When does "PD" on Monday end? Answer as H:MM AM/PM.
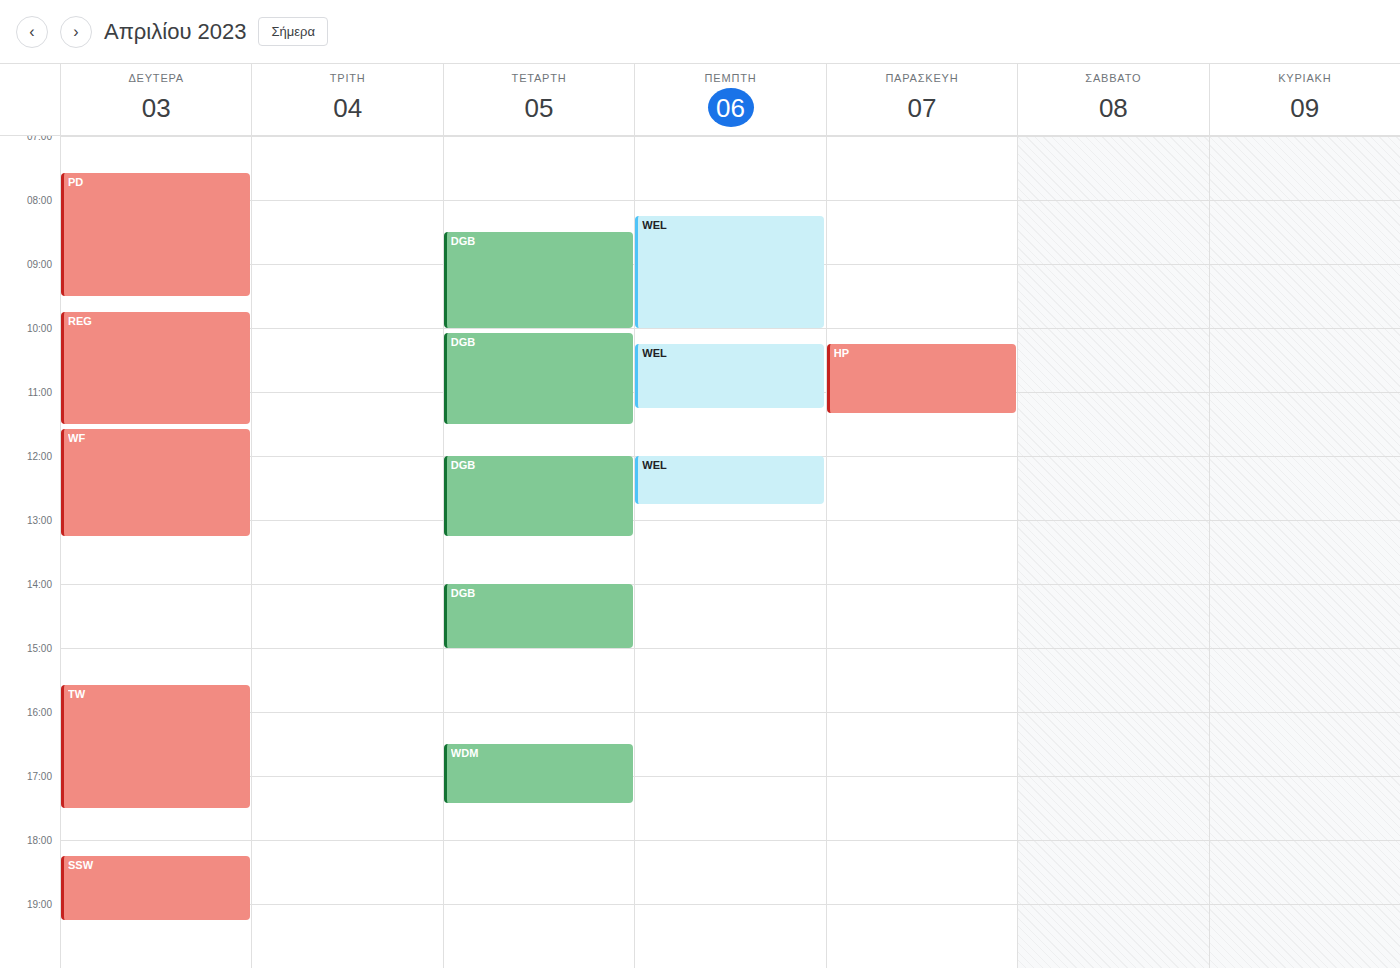
9:30 AM